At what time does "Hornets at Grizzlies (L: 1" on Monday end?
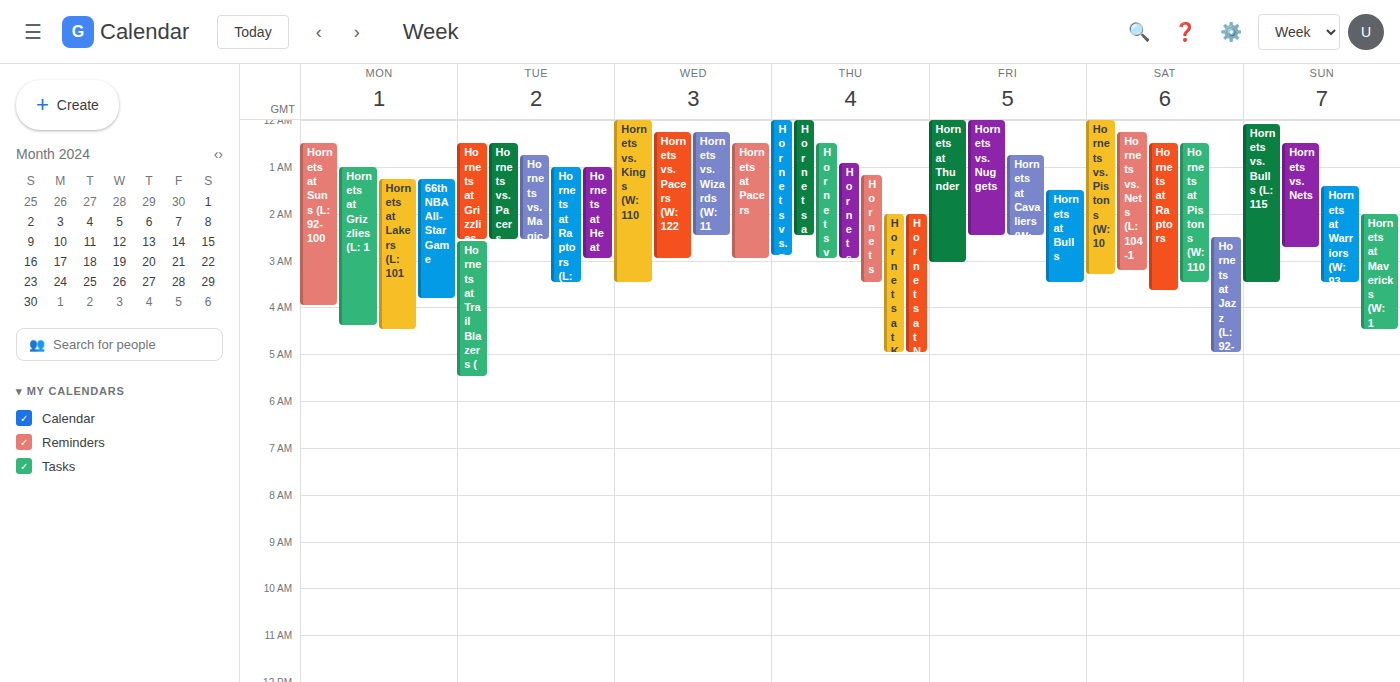
4:25 AM